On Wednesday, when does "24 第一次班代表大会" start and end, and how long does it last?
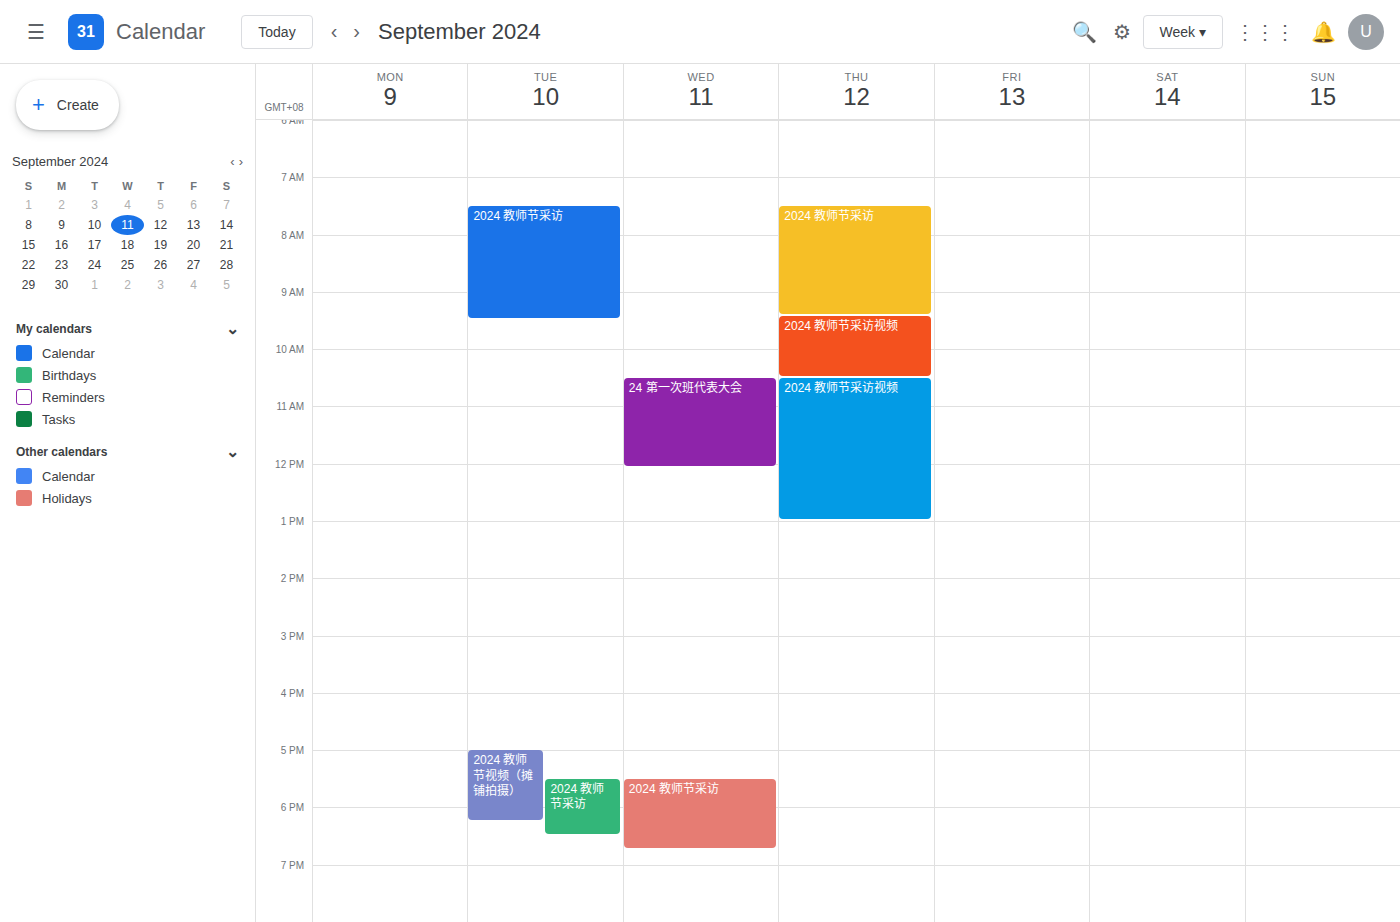
10:30 AM to 12:05 PM, 1 hour 35 minutes